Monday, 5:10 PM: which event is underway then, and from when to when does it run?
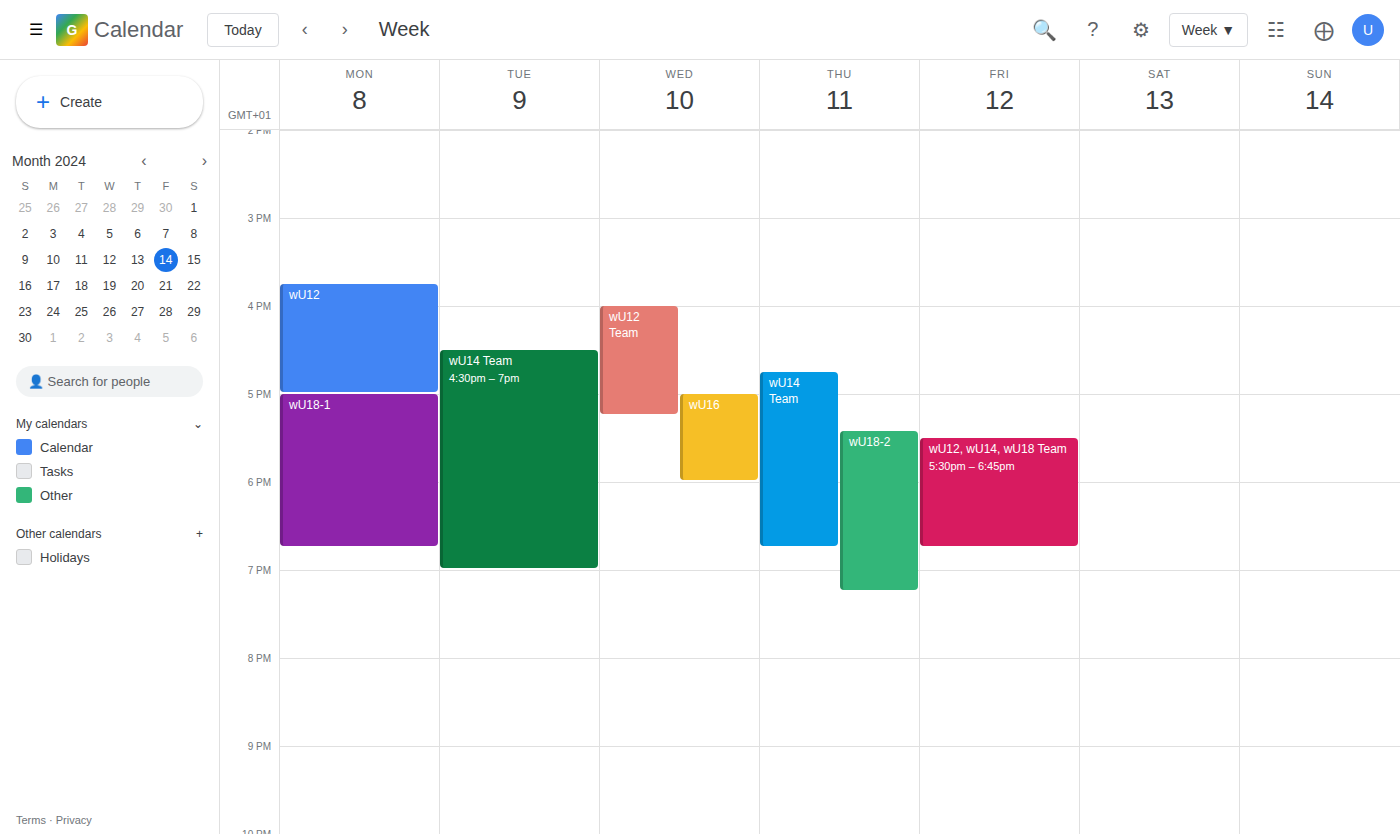
"wU18-1", 5:00 PM to 6:45 PM